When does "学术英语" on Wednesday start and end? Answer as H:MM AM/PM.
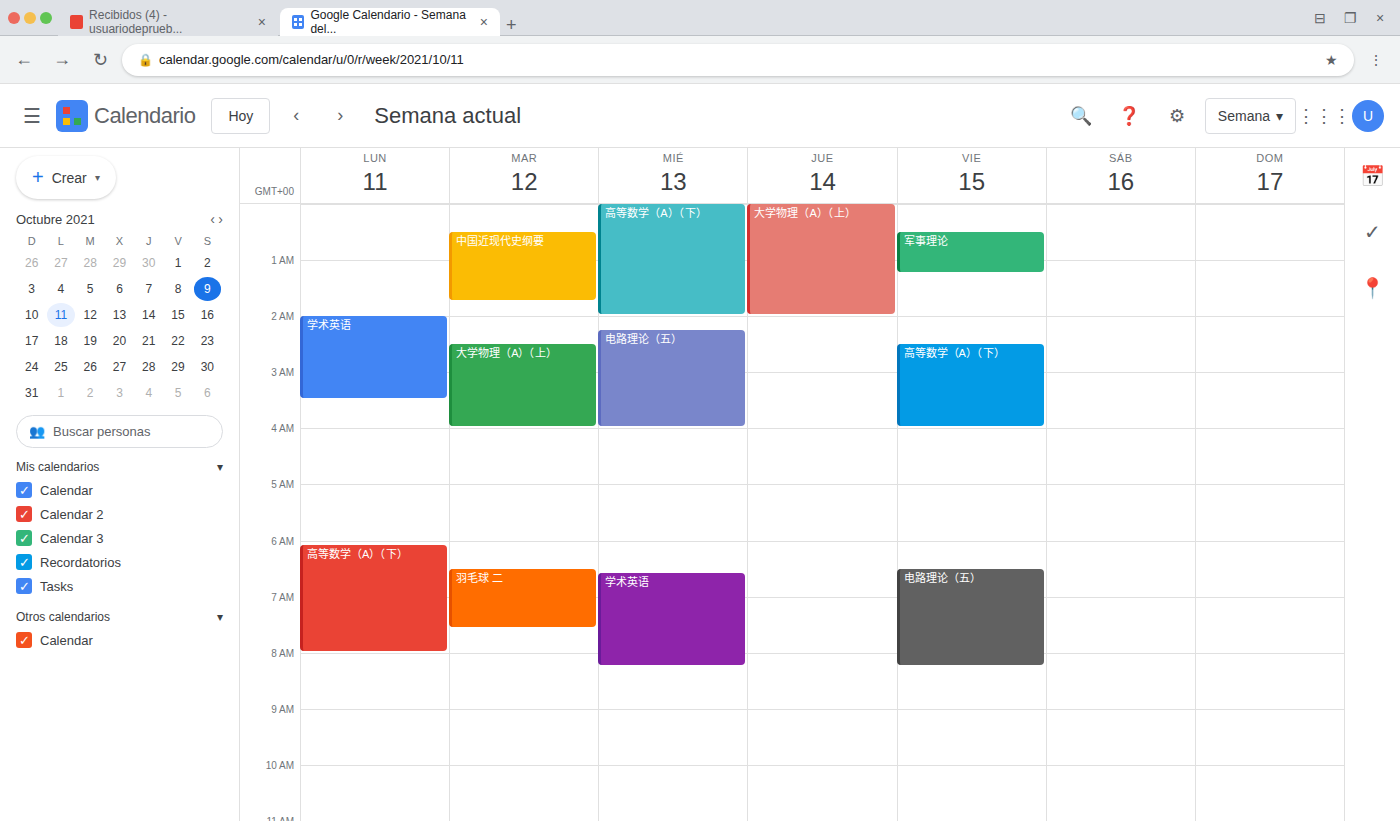
6:35 AM to 8:15 AM